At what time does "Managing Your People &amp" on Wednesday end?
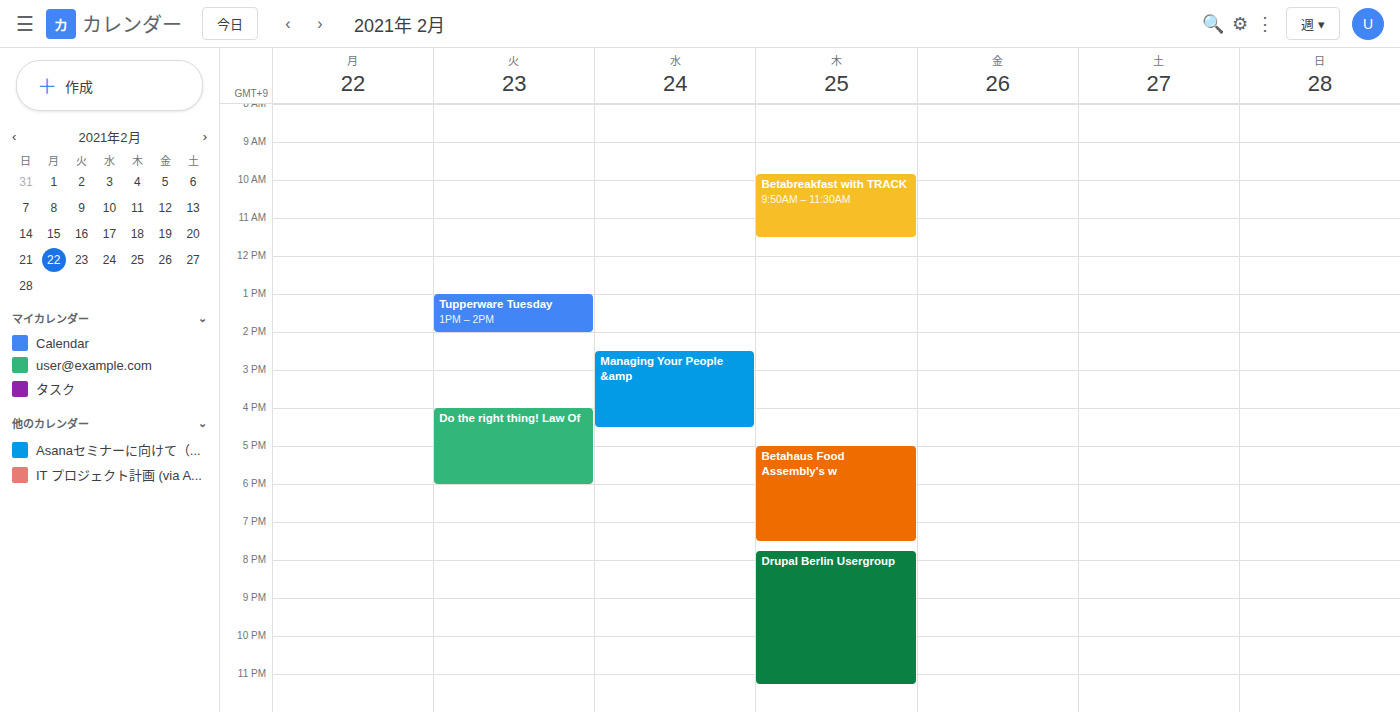
16:30